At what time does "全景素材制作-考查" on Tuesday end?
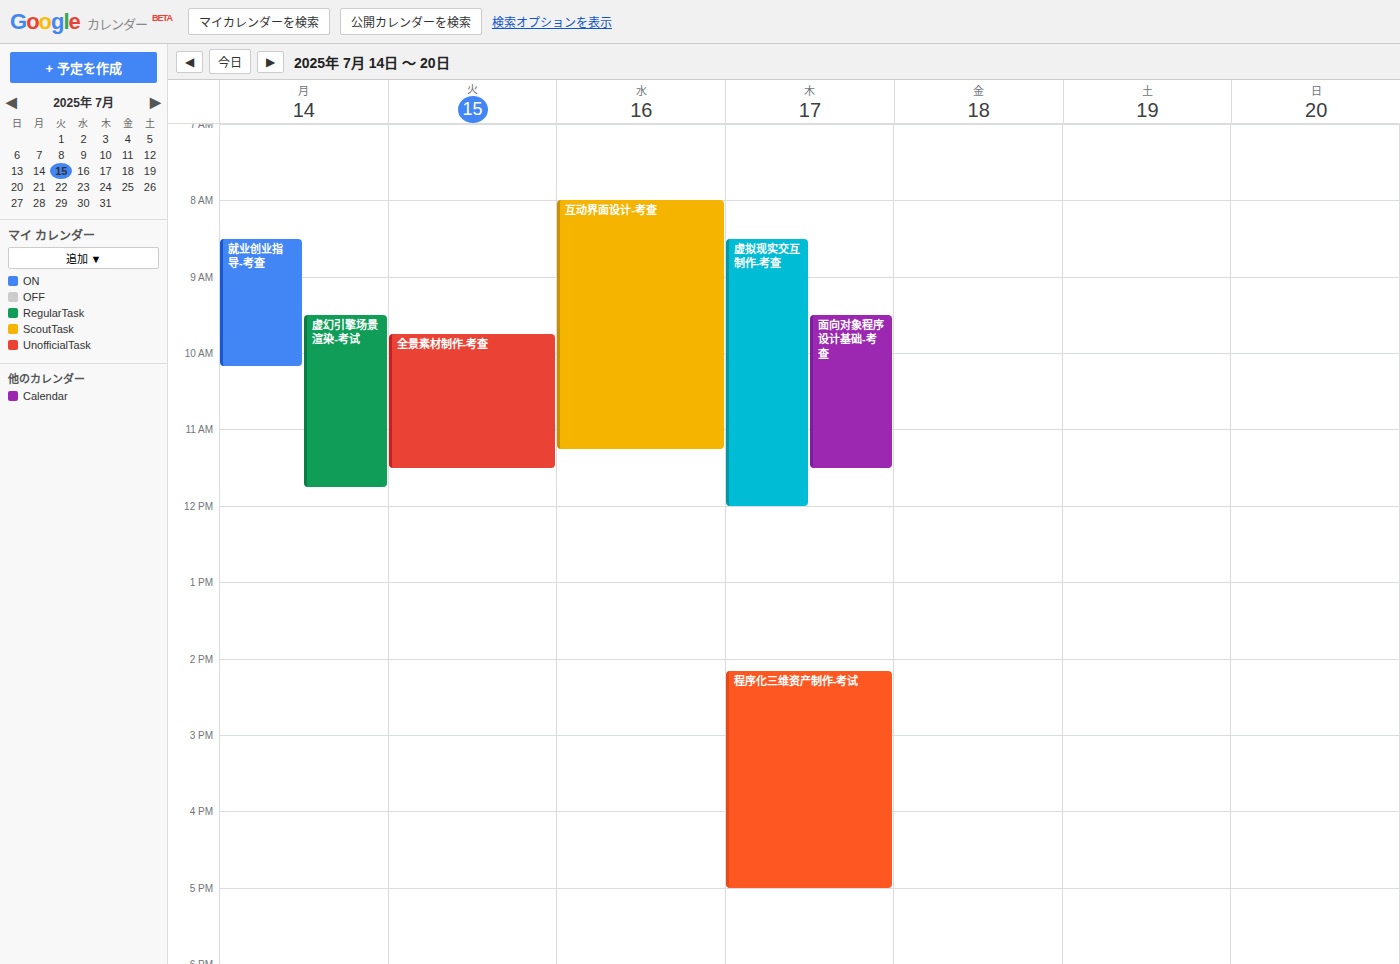
11:30 AM